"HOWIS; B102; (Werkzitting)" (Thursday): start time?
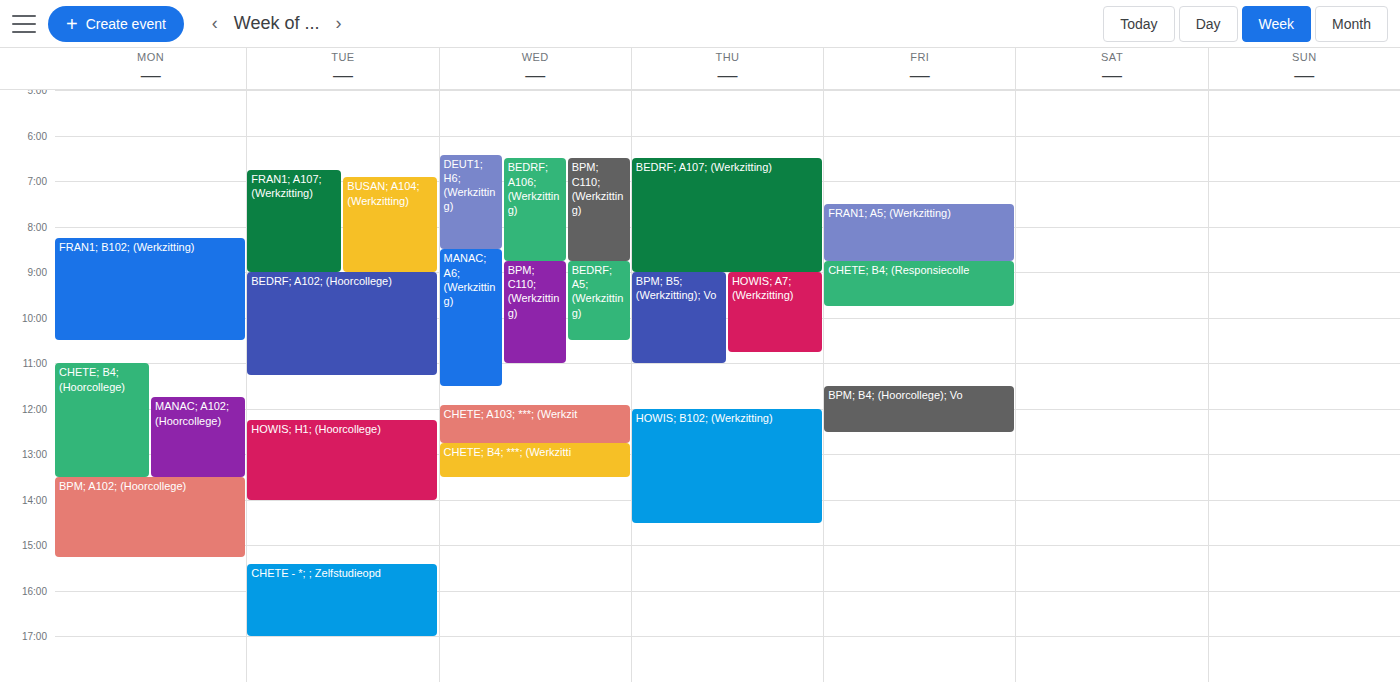
12:00 PM